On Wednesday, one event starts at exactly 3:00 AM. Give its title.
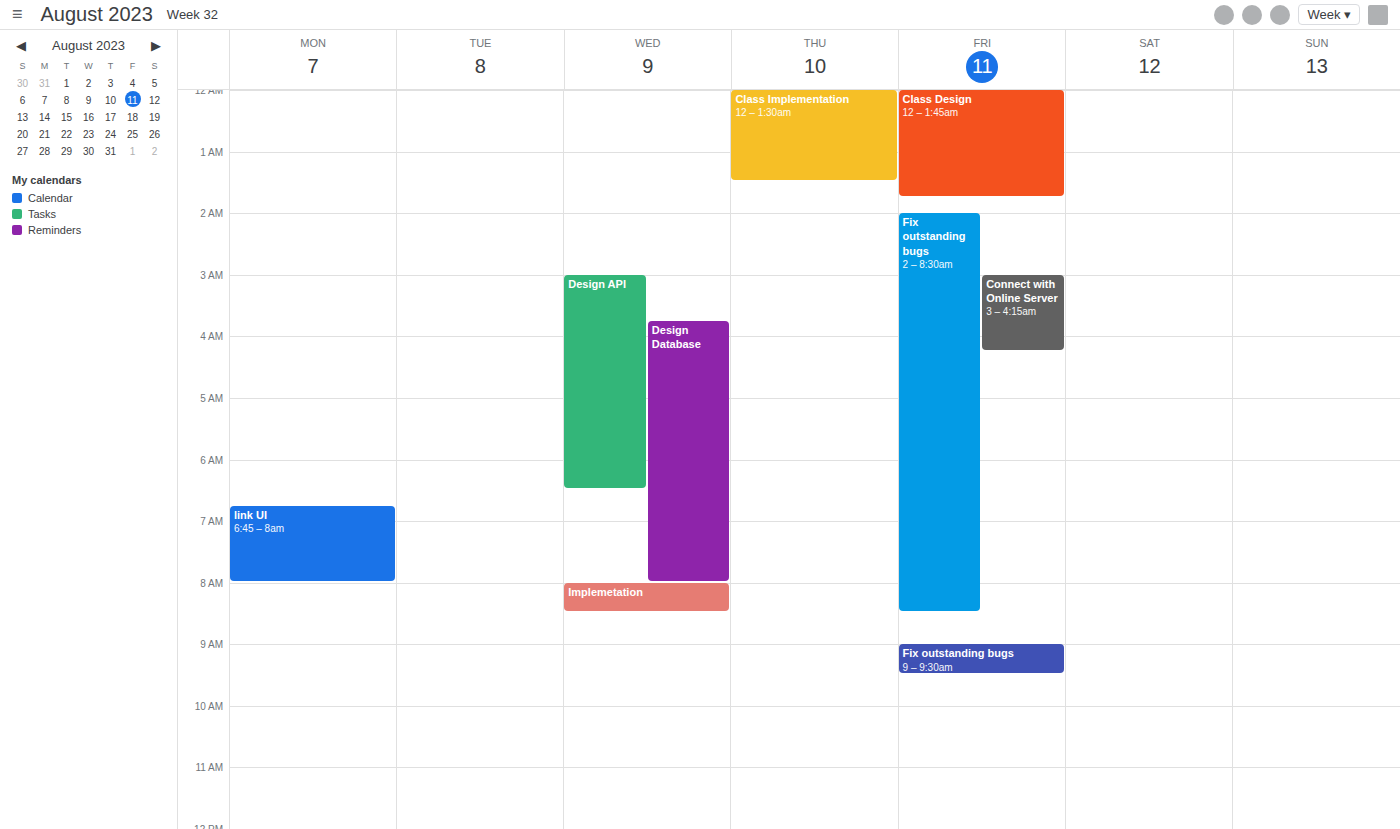
"Design API"